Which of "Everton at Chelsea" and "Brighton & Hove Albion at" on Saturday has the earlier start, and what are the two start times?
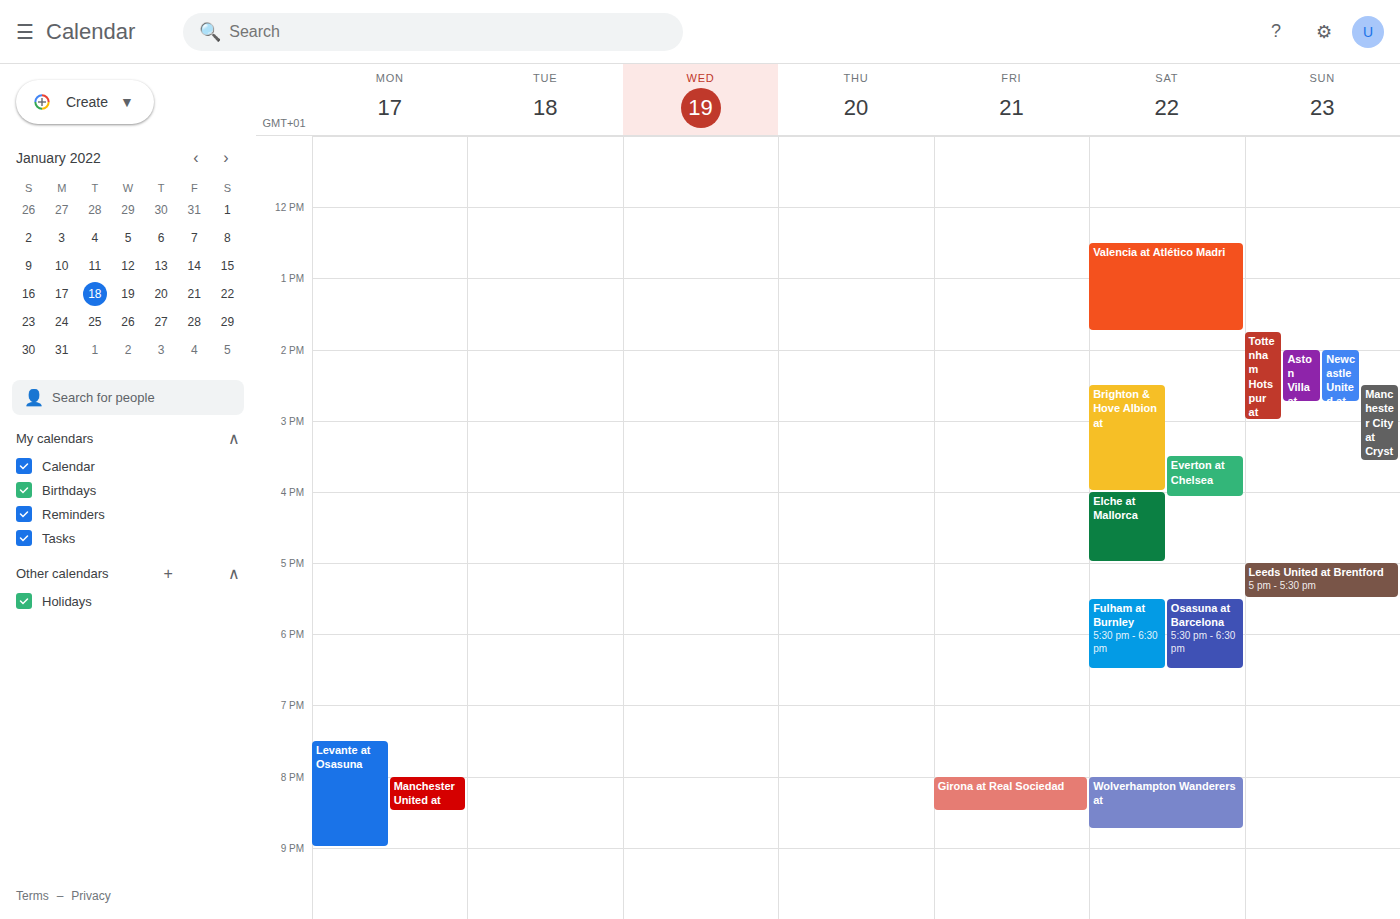
"Brighton & Hove Albion at" 2:30 PM; "Everton at Chelsea" 3:30 PM.